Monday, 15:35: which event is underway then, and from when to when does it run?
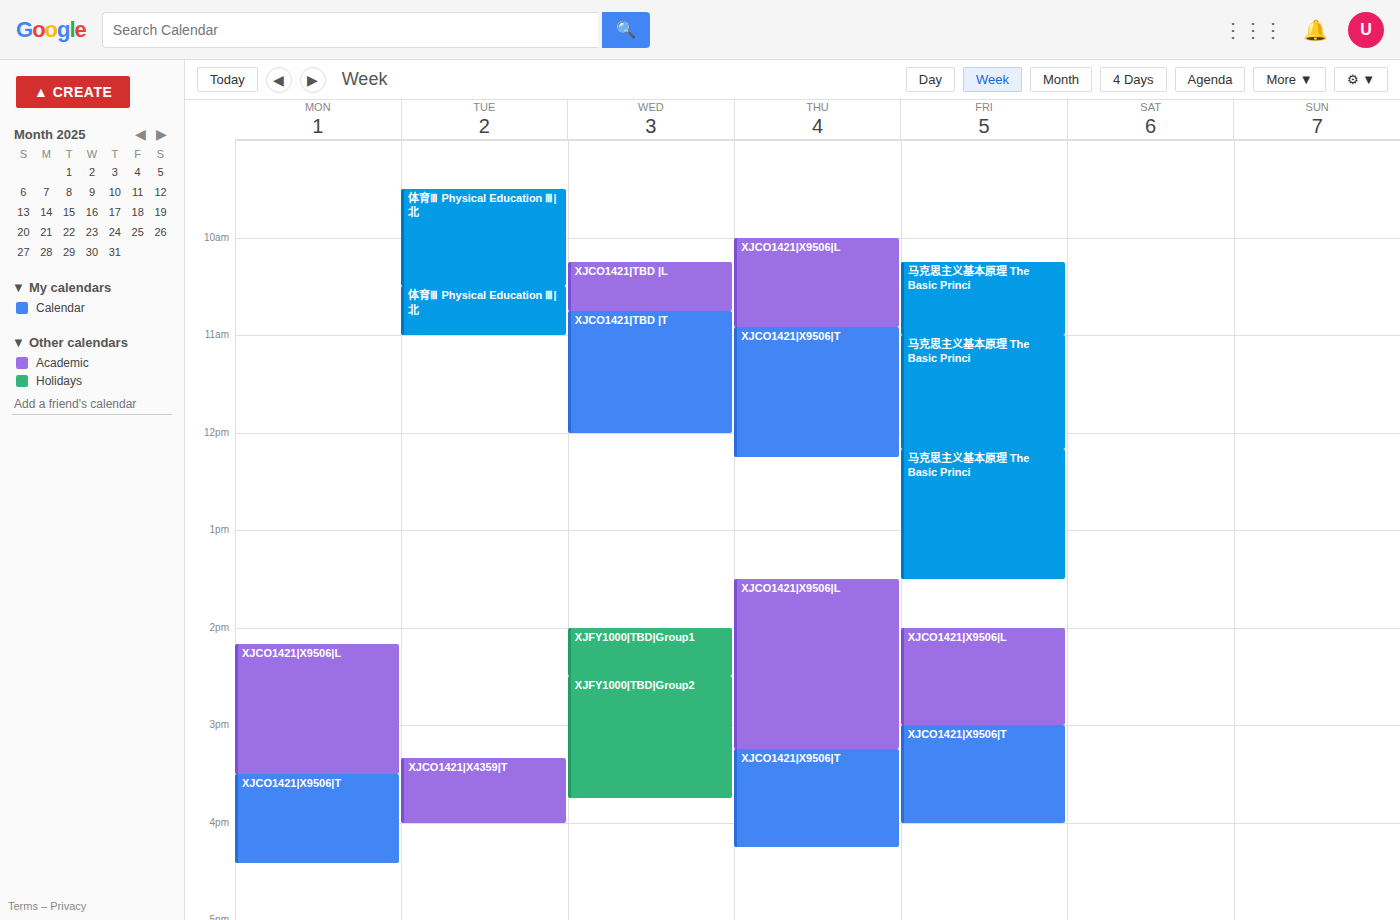
"XJCO1421|X9506|T", 15:30 to 16:25